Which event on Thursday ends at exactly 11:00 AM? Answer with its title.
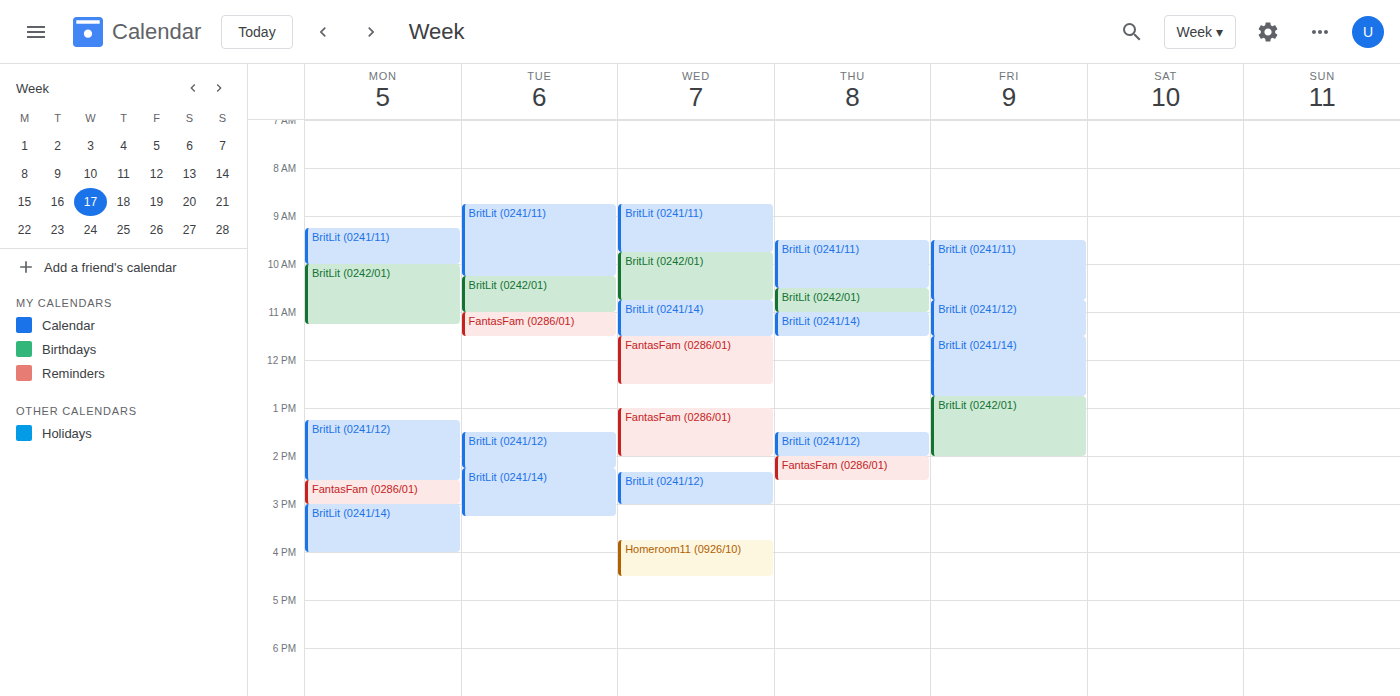
"BritLit (0242/01)"